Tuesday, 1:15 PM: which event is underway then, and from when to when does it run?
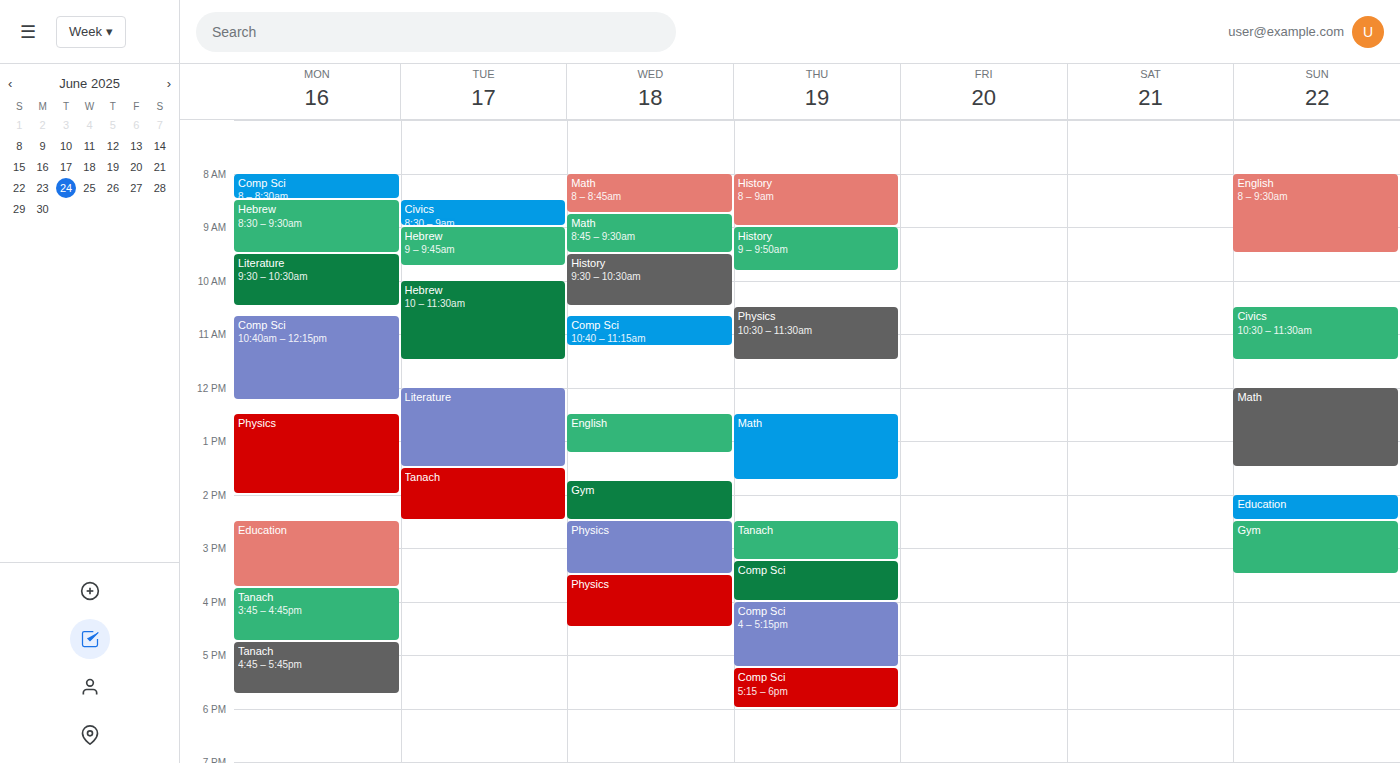
"Literature", 12:00 PM to 1:30 PM